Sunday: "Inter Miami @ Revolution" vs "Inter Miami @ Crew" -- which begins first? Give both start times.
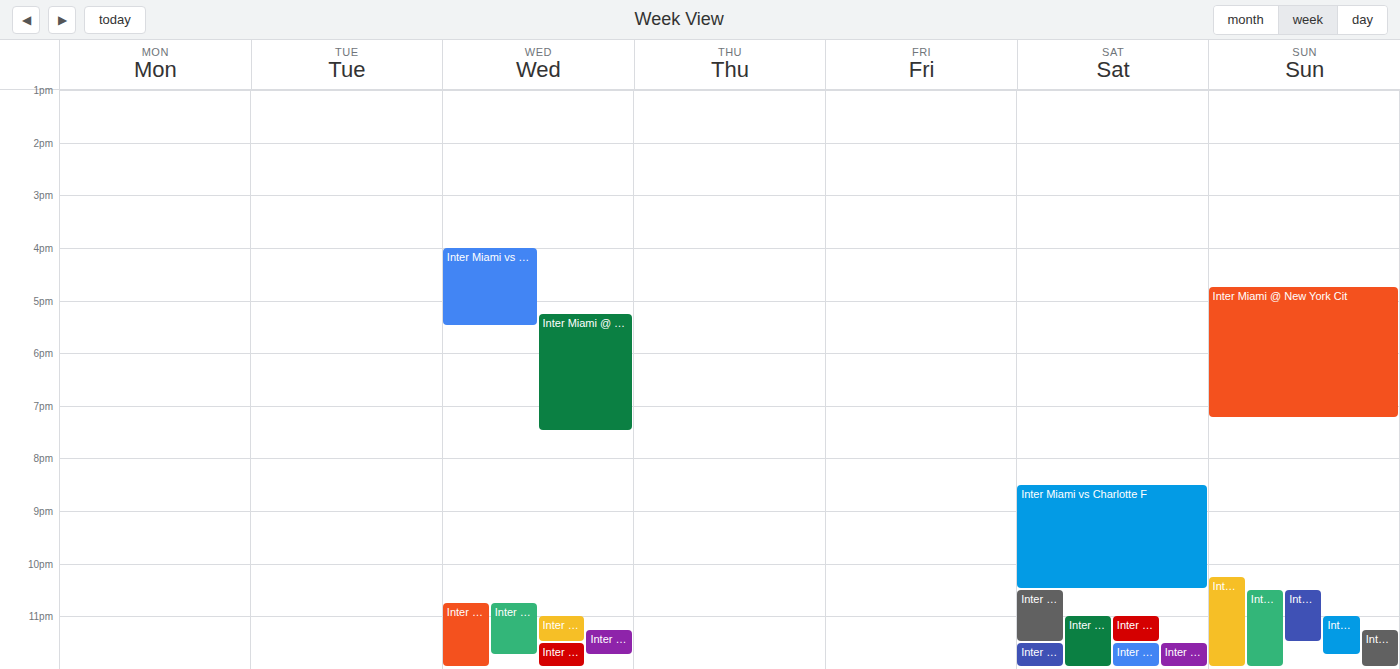
"Inter Miami @ Crew" 10:30 PM; "Inter Miami @ Revolution" 11:00 PM.